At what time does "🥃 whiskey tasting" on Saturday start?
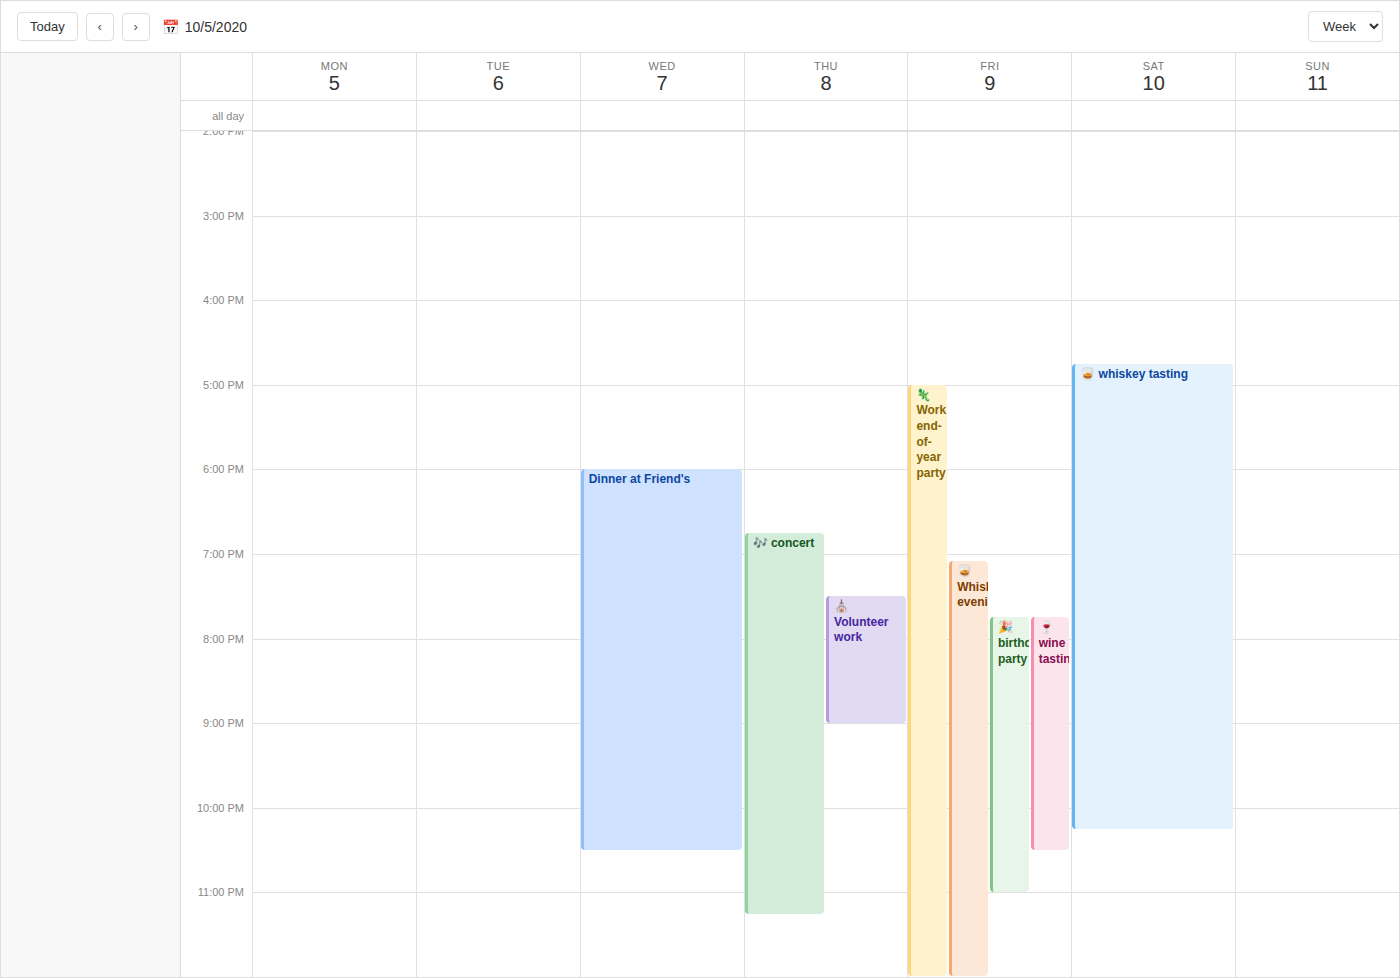
4:45 PM